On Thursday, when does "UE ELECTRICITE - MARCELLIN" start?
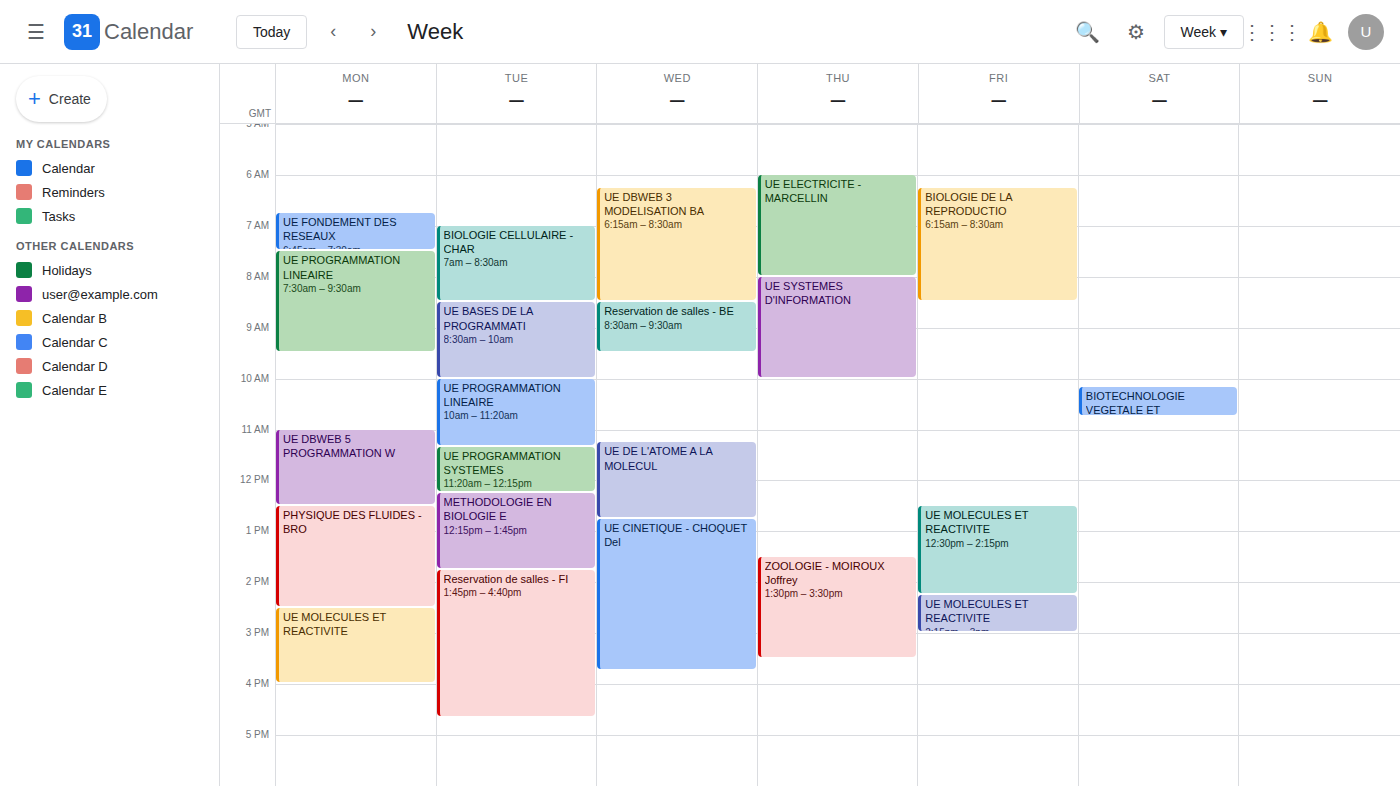
6:00 AM